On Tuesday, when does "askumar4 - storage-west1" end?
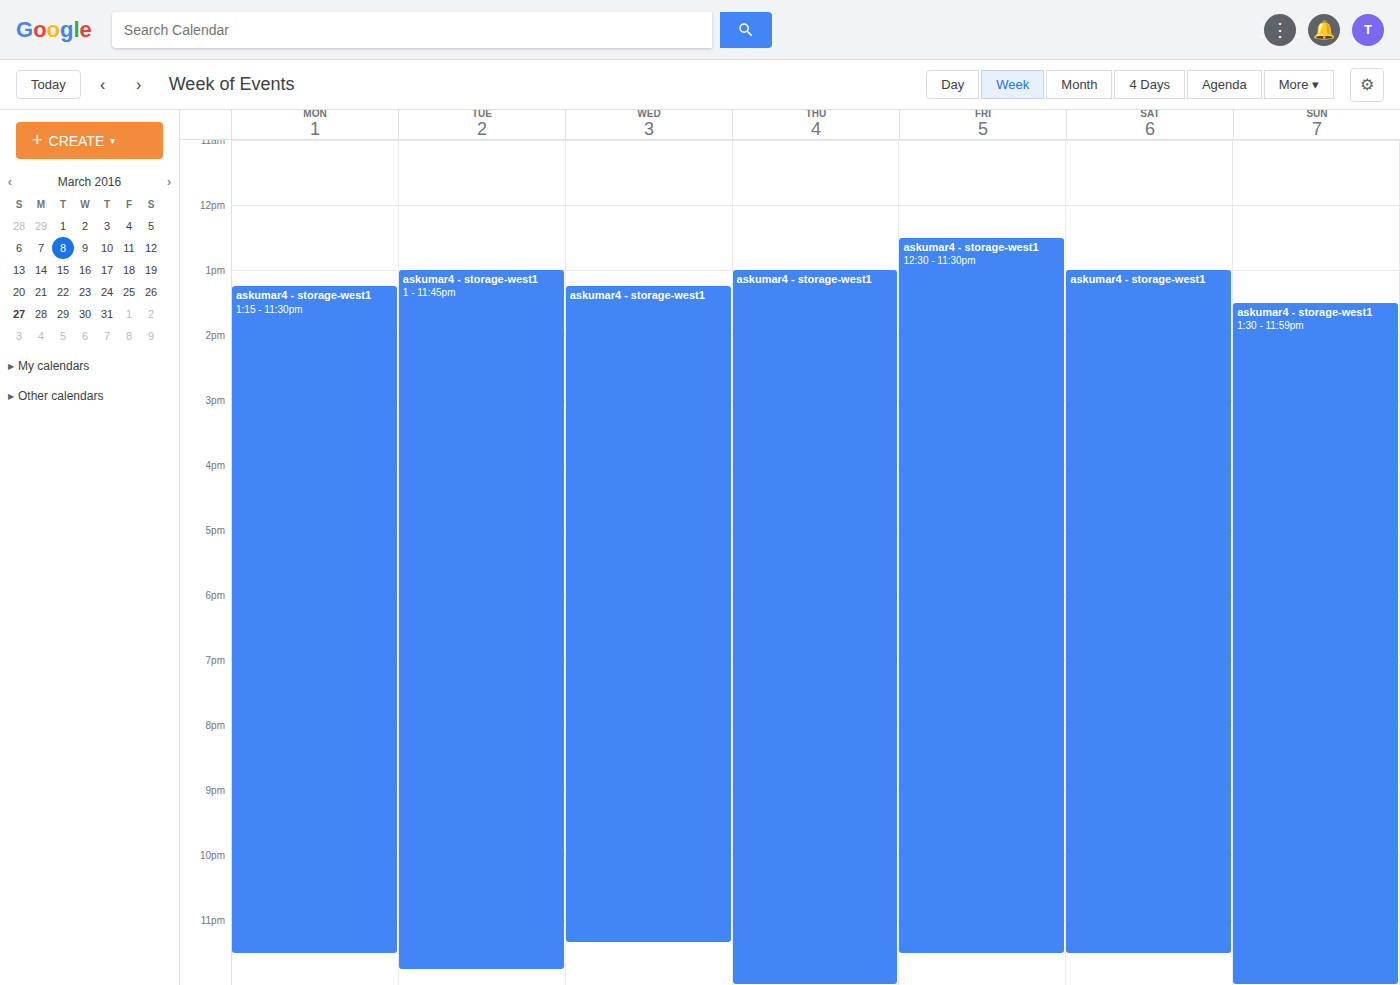
11:45 PM